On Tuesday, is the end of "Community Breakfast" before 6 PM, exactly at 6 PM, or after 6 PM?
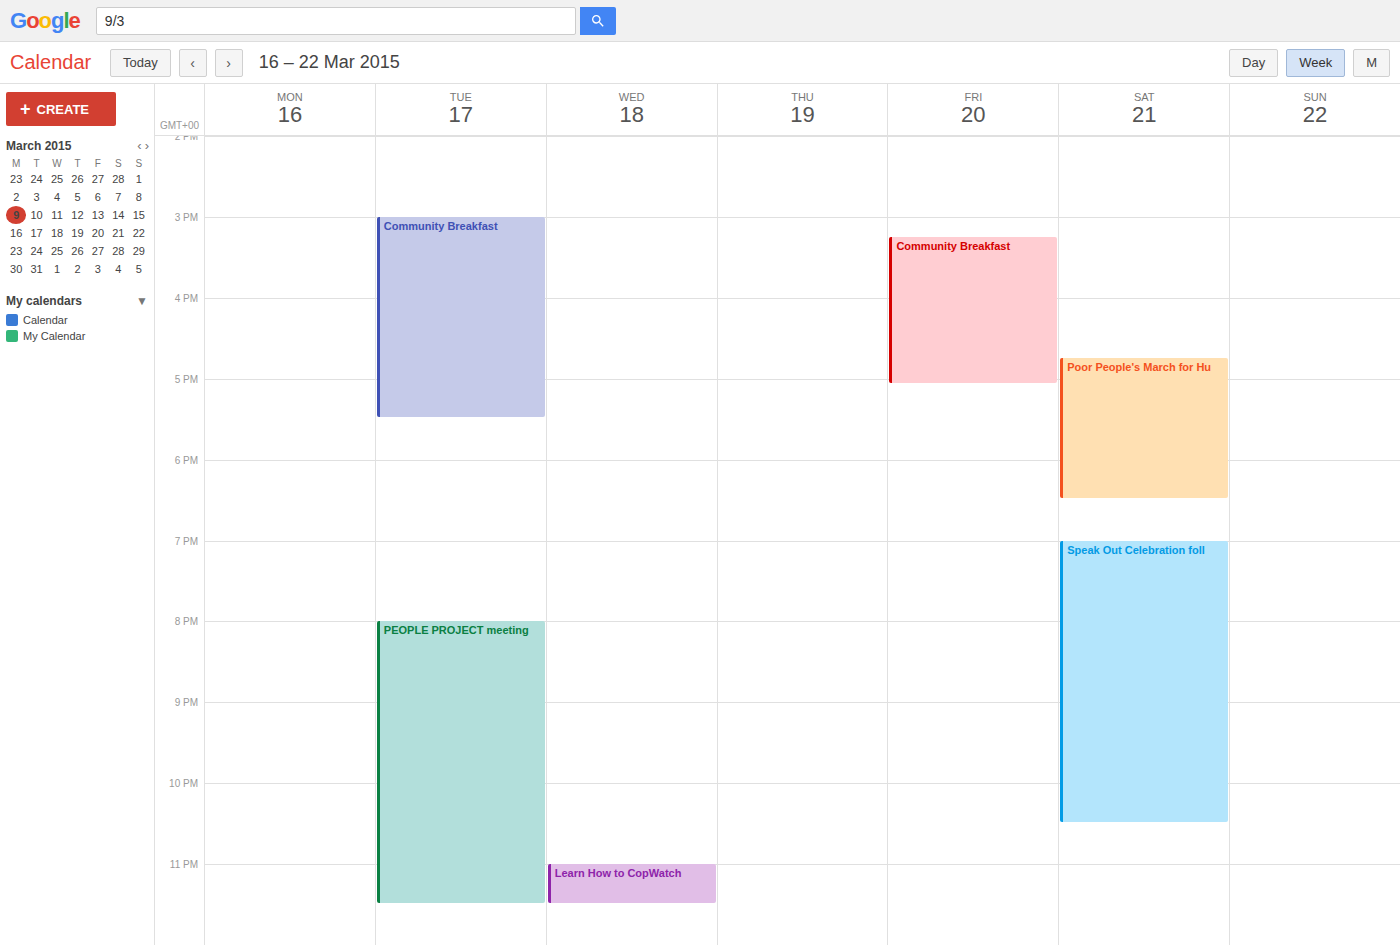
5:30 PM -- before 6 PM, 30 minutes above the 6 PM line.